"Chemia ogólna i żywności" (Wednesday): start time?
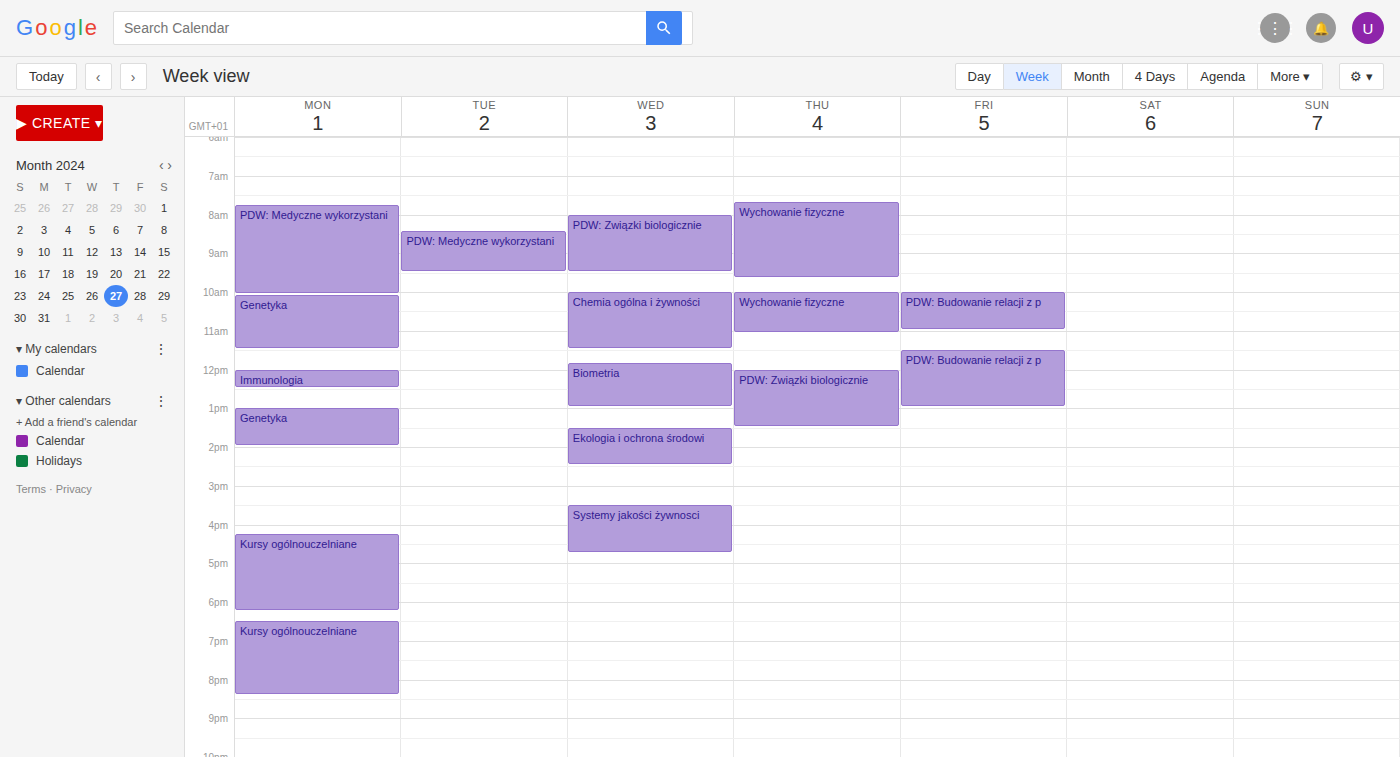
10:00 AM